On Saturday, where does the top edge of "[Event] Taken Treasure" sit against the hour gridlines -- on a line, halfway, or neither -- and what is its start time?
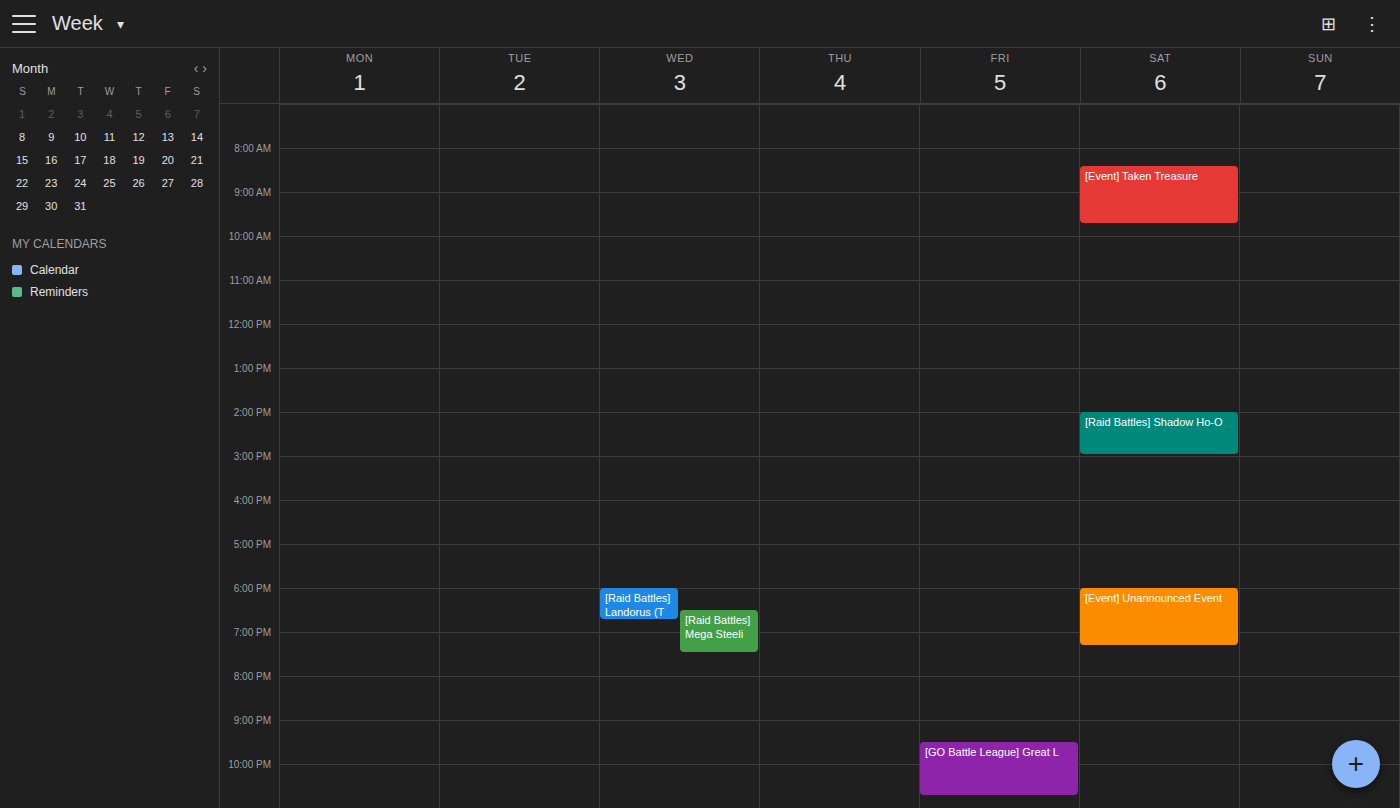
8:25 AM -- neither: 25 minutes below the 8 AM line and 35 minutes above the 9 AM line.